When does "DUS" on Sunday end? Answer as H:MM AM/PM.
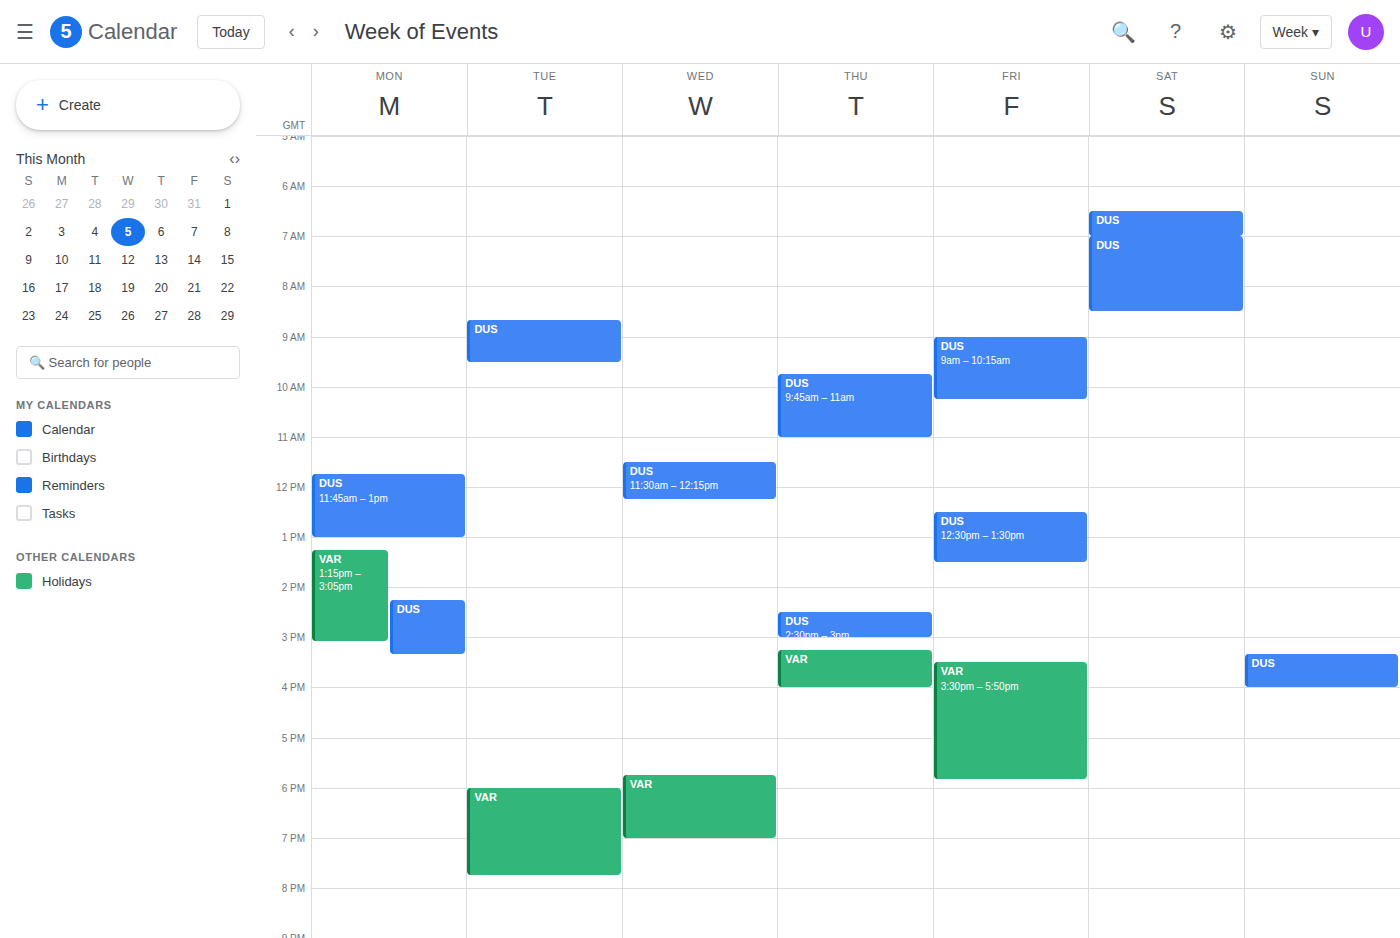
4:00 PM